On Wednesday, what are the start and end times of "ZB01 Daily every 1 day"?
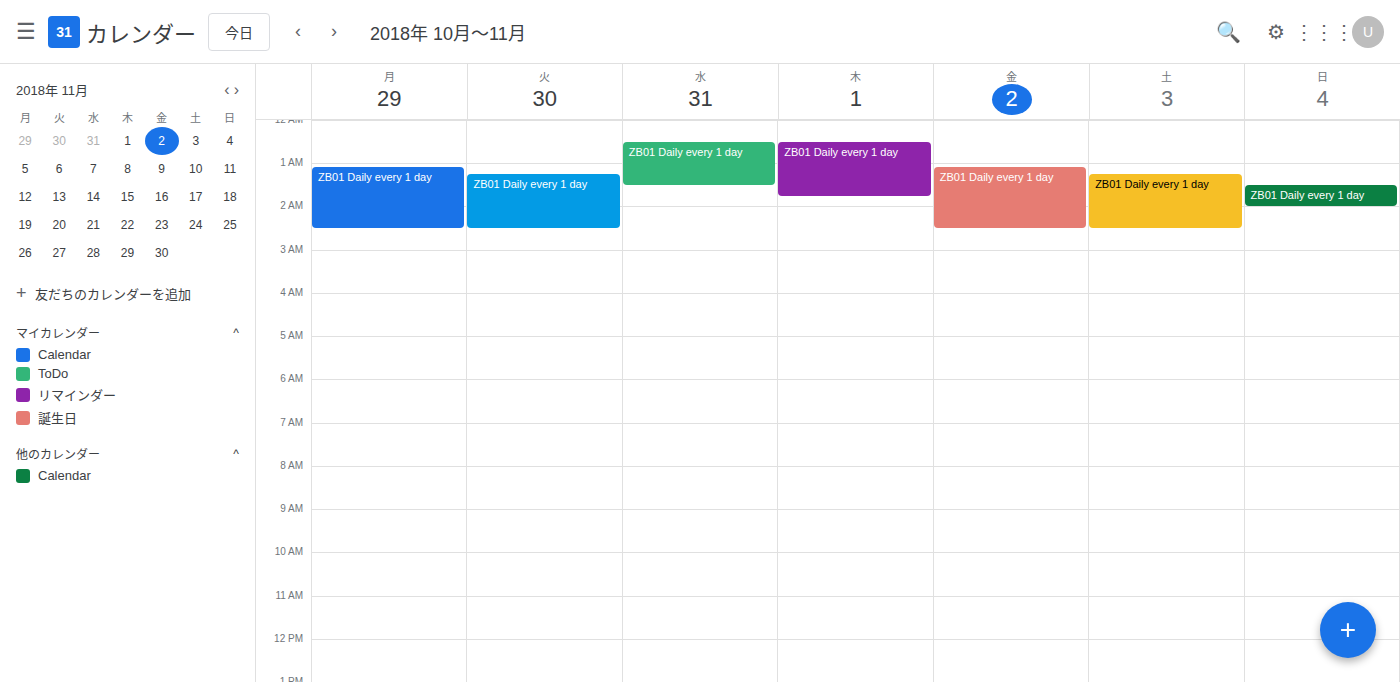
00:30 to 01:30